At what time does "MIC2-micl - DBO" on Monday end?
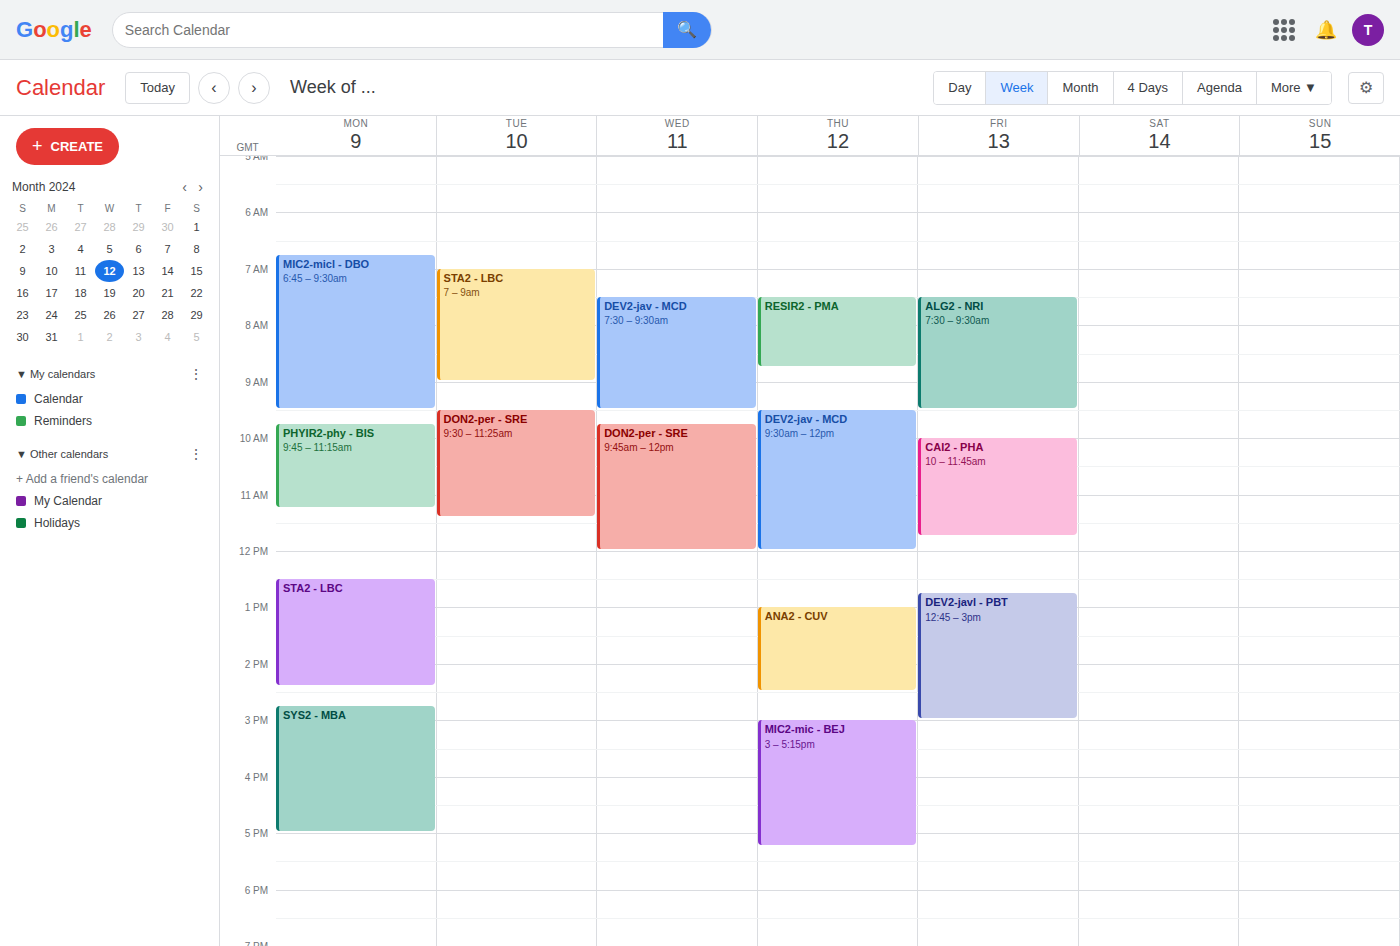
9:30 AM